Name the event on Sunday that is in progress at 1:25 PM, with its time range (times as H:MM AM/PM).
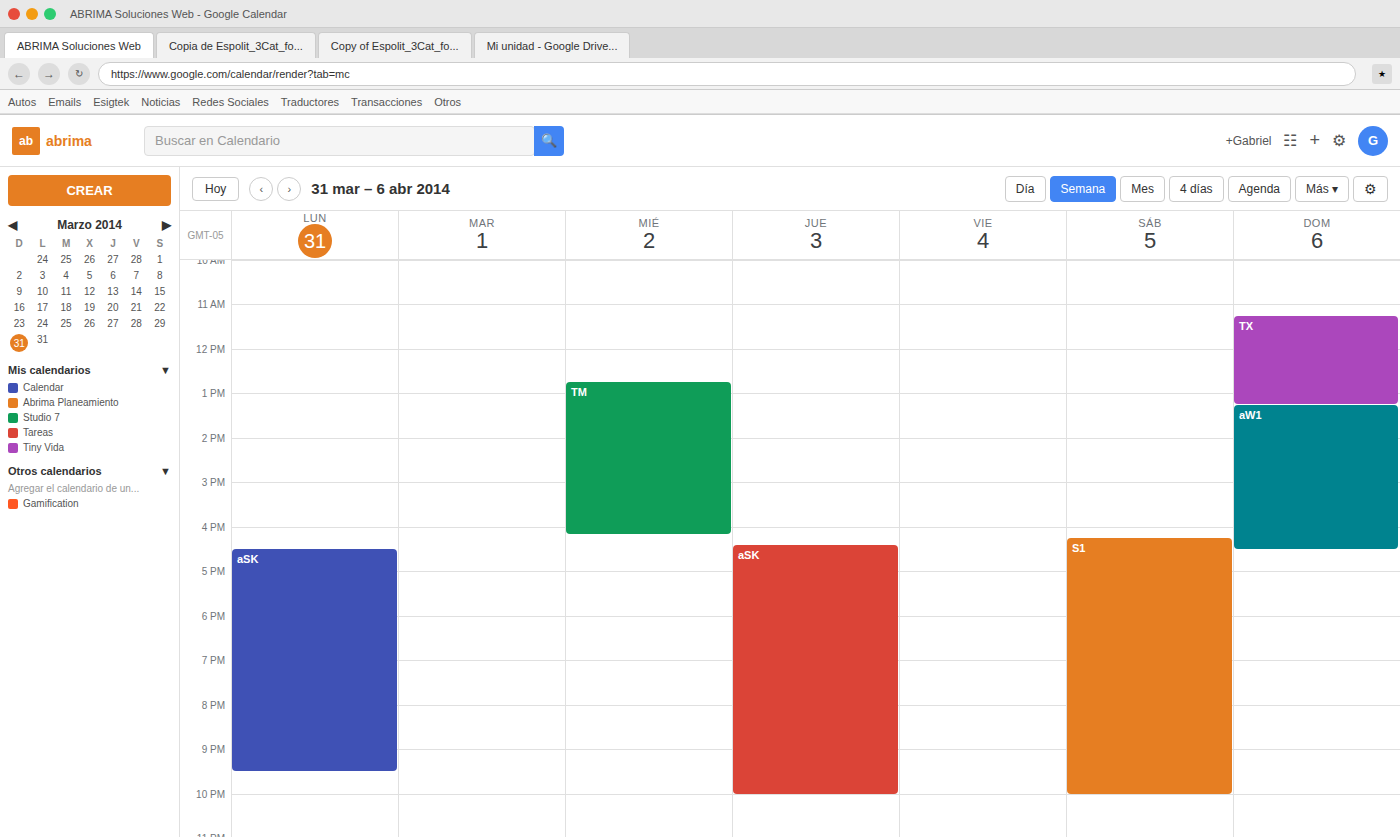
"aW1", 1:15 PM to 4:30 PM